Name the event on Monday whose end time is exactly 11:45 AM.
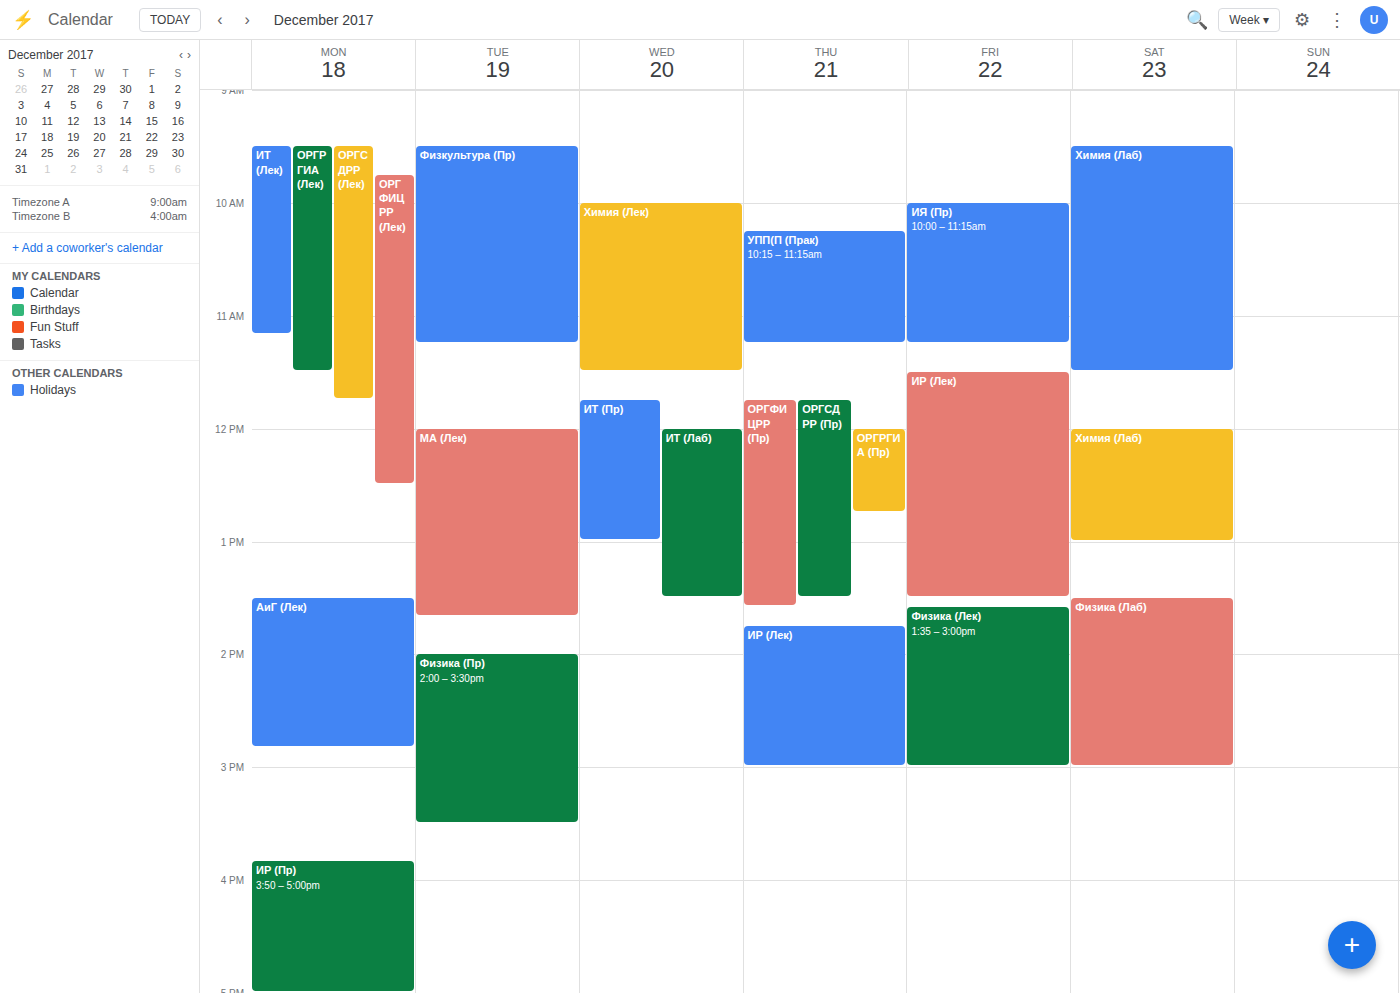
"ОРГСДРР (Лек)"